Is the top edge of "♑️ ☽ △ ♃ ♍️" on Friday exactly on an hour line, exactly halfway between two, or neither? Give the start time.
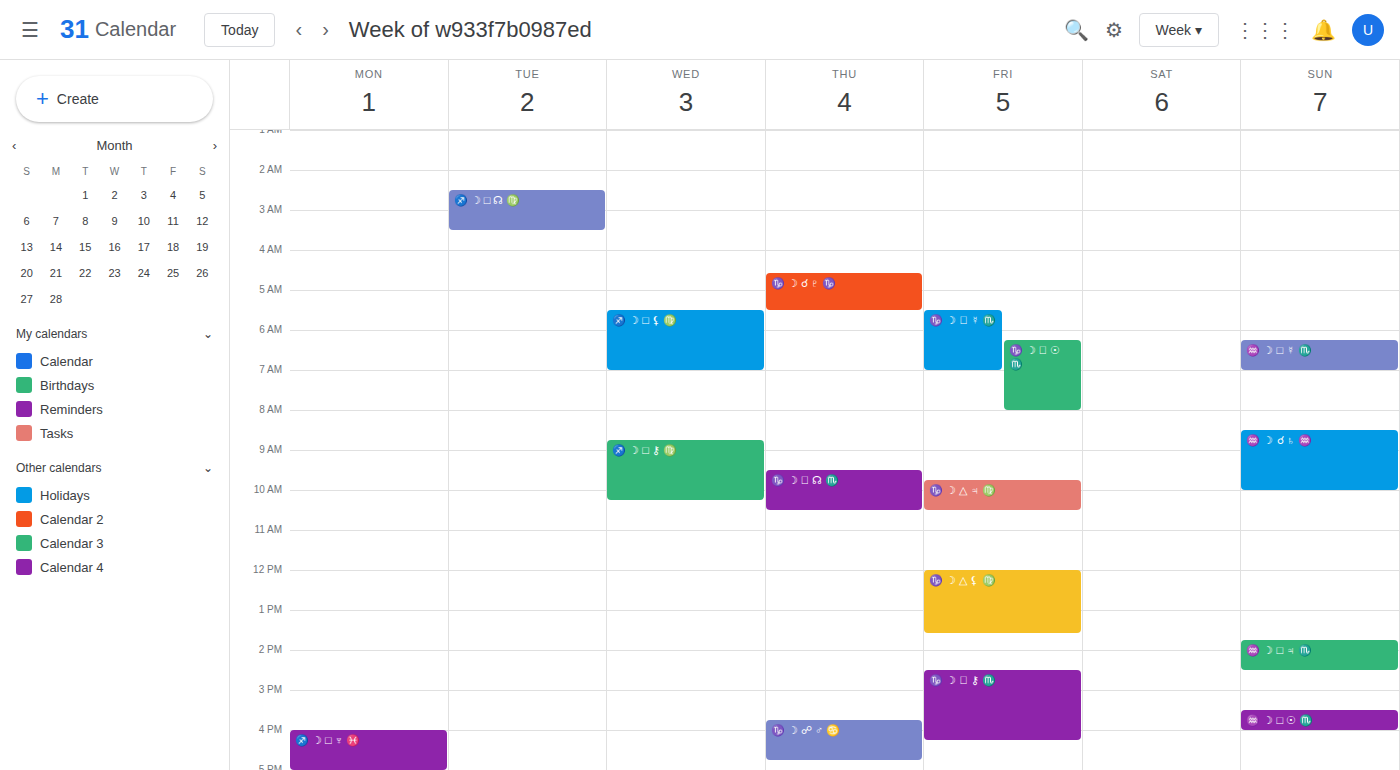
9:45 AM -- neither: three quarters of the way from the 9 AM line to the 10 AM line.